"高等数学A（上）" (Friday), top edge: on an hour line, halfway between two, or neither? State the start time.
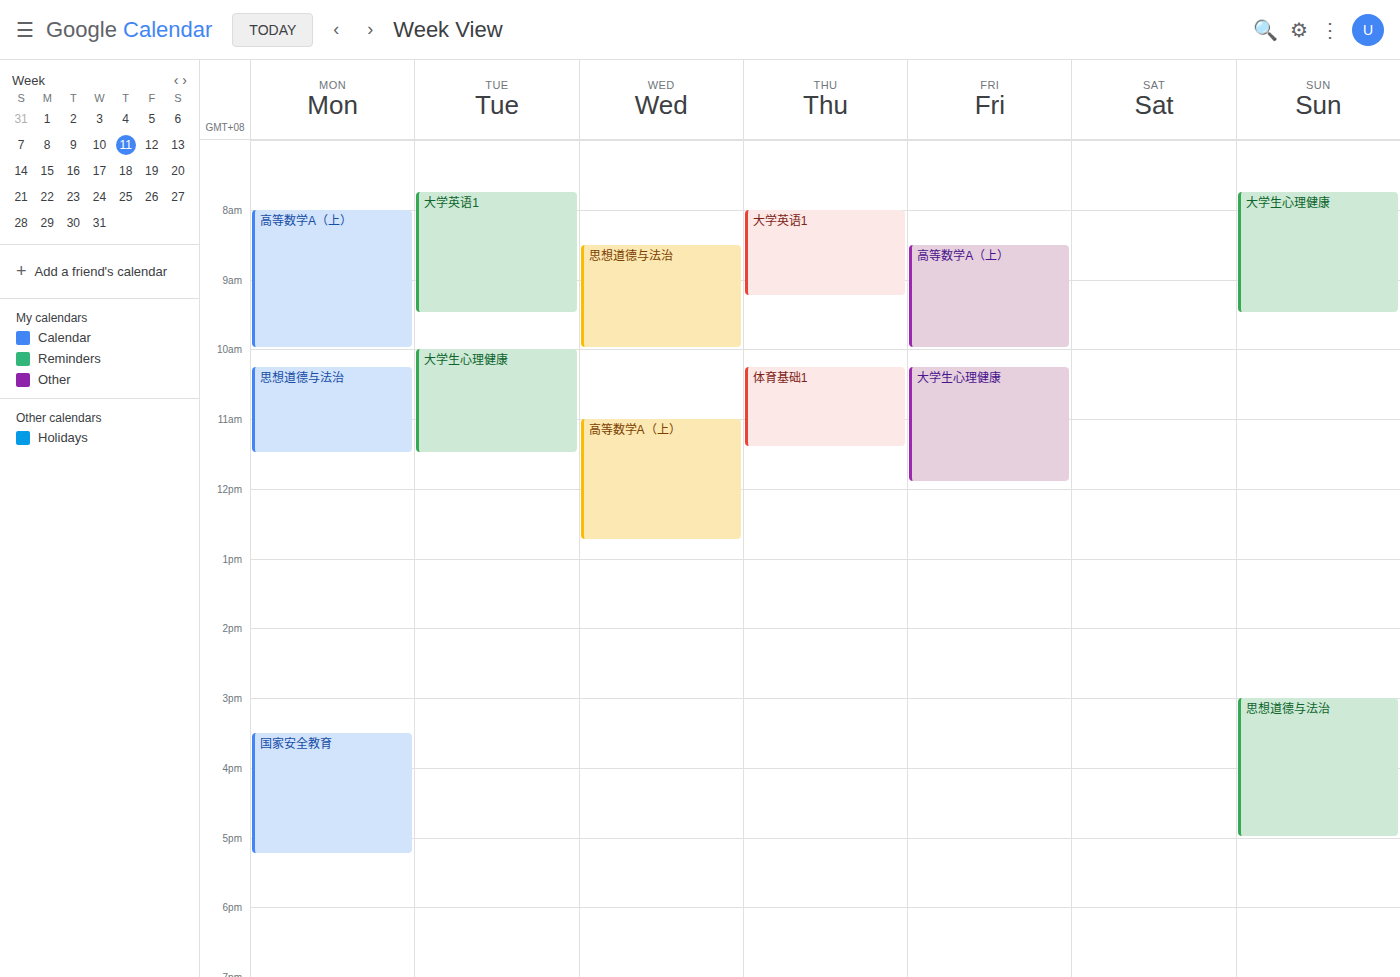
8:30 AM -- halfway between the 8 AM and 9 AM lines.